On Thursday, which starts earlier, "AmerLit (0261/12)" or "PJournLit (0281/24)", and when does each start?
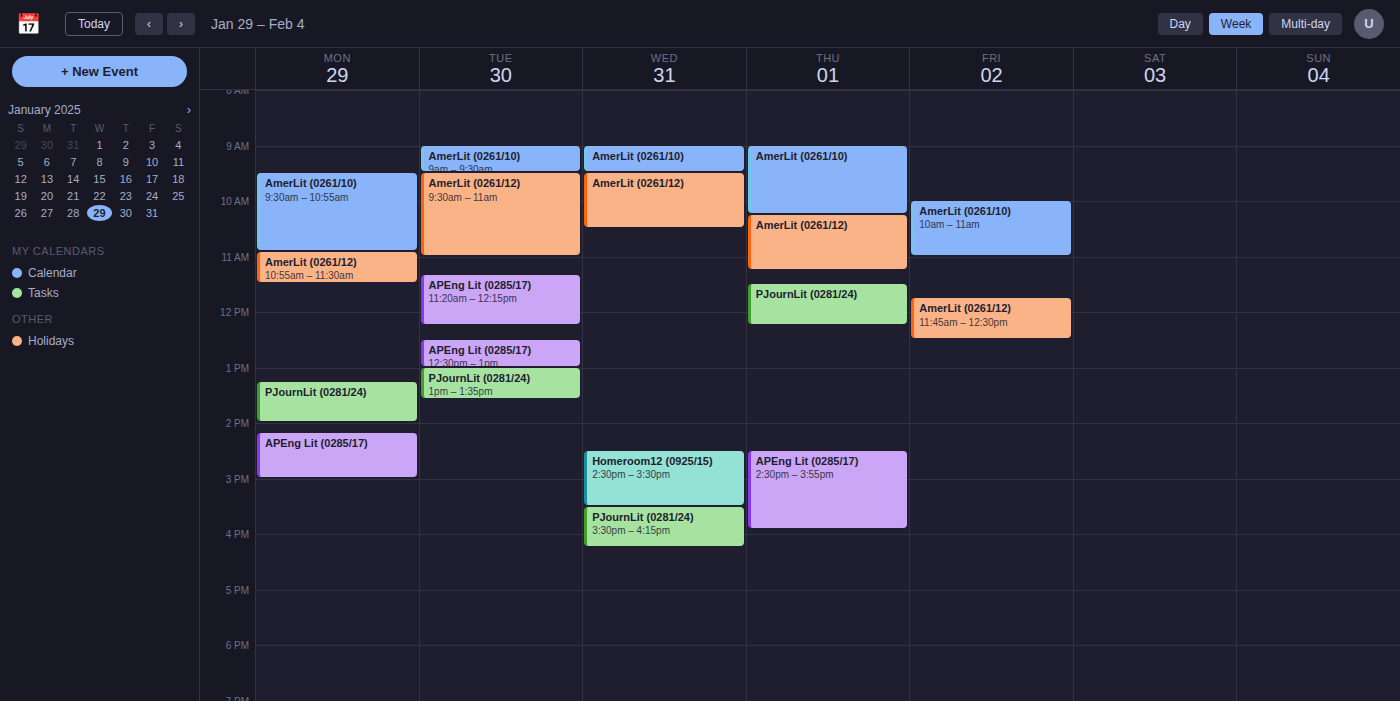
"AmerLit (0261/12)" 10:15; "PJournLit (0281/24)" 11:30.